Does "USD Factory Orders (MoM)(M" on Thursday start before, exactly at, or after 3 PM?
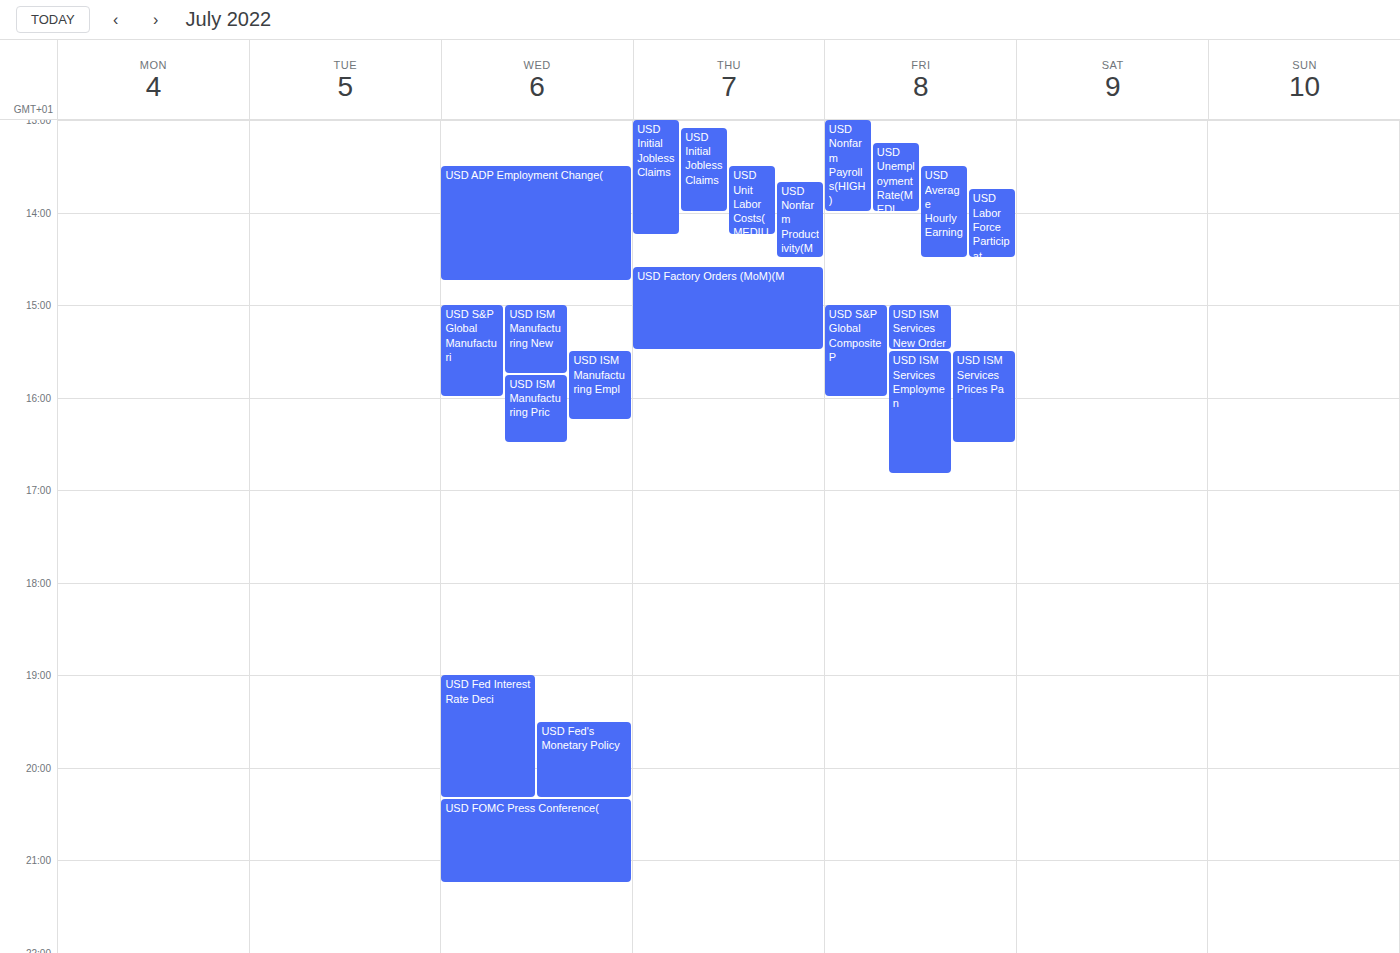
2:35 PM -- before 3 PM, 25 minutes above the 3 PM line.